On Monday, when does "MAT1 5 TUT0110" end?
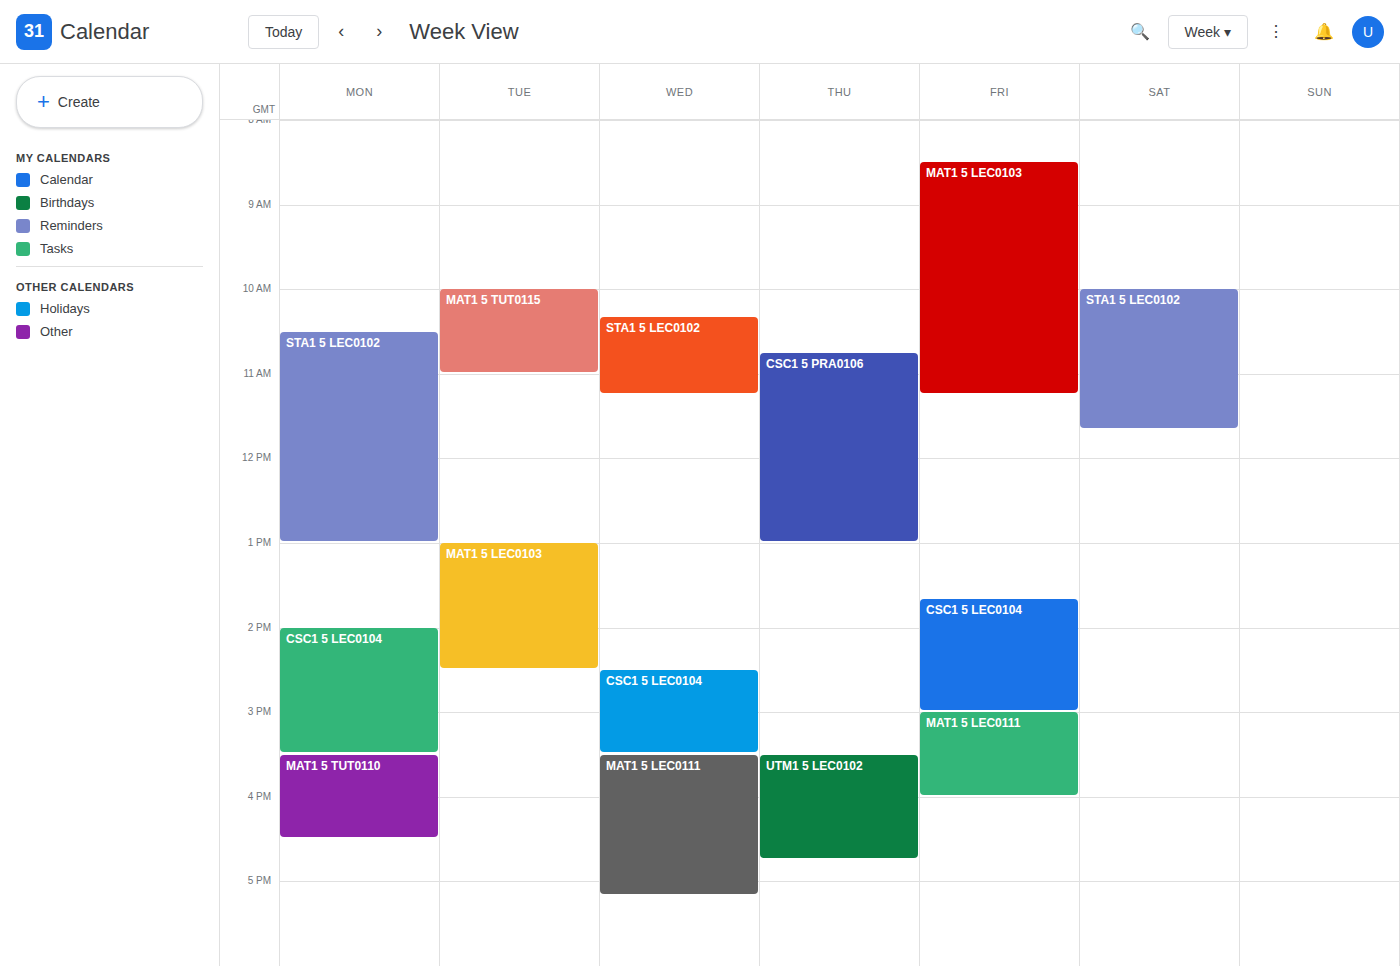
4:30 PM